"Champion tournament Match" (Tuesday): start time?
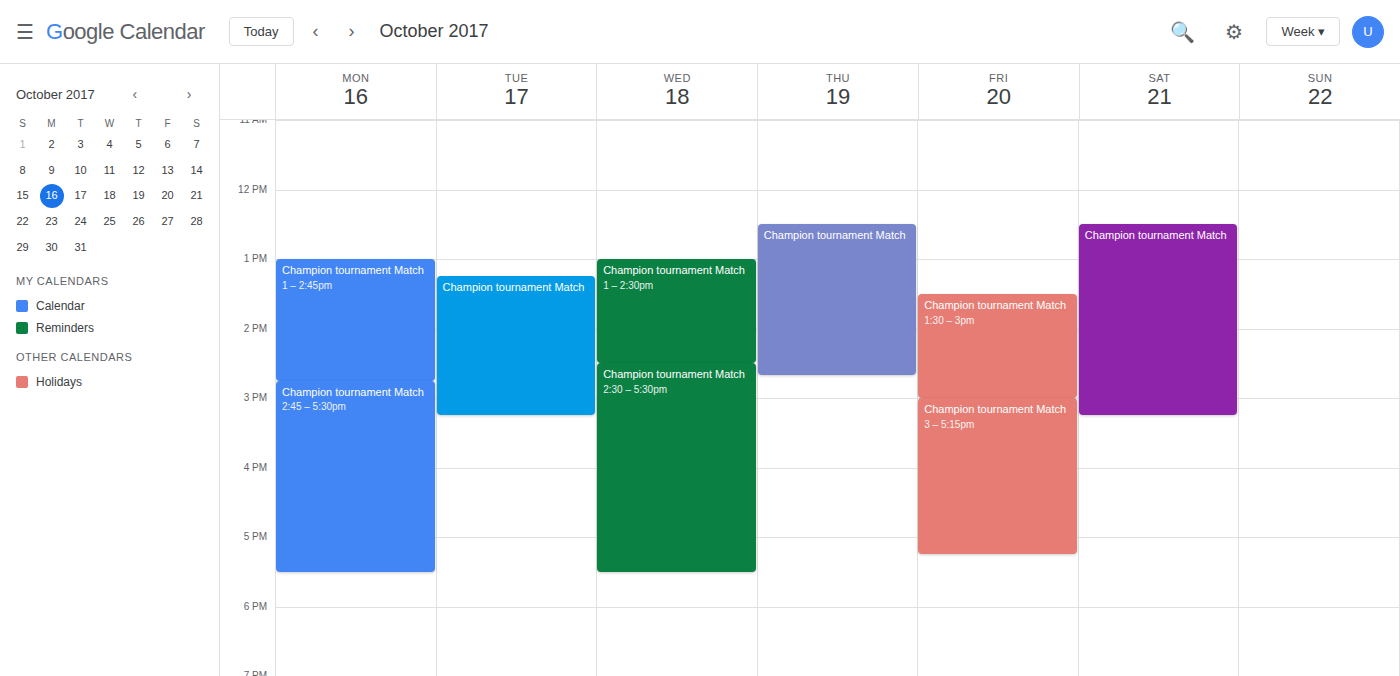
1:15 PM